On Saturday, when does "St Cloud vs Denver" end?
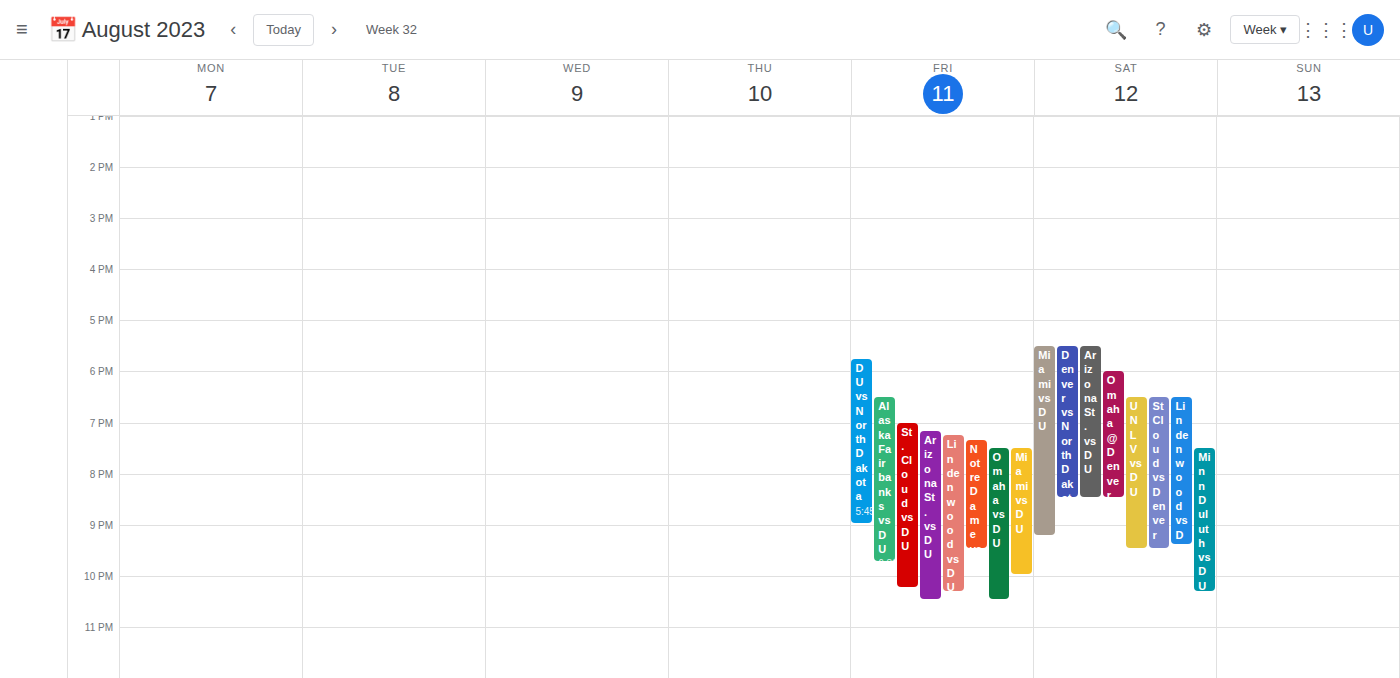
21:30